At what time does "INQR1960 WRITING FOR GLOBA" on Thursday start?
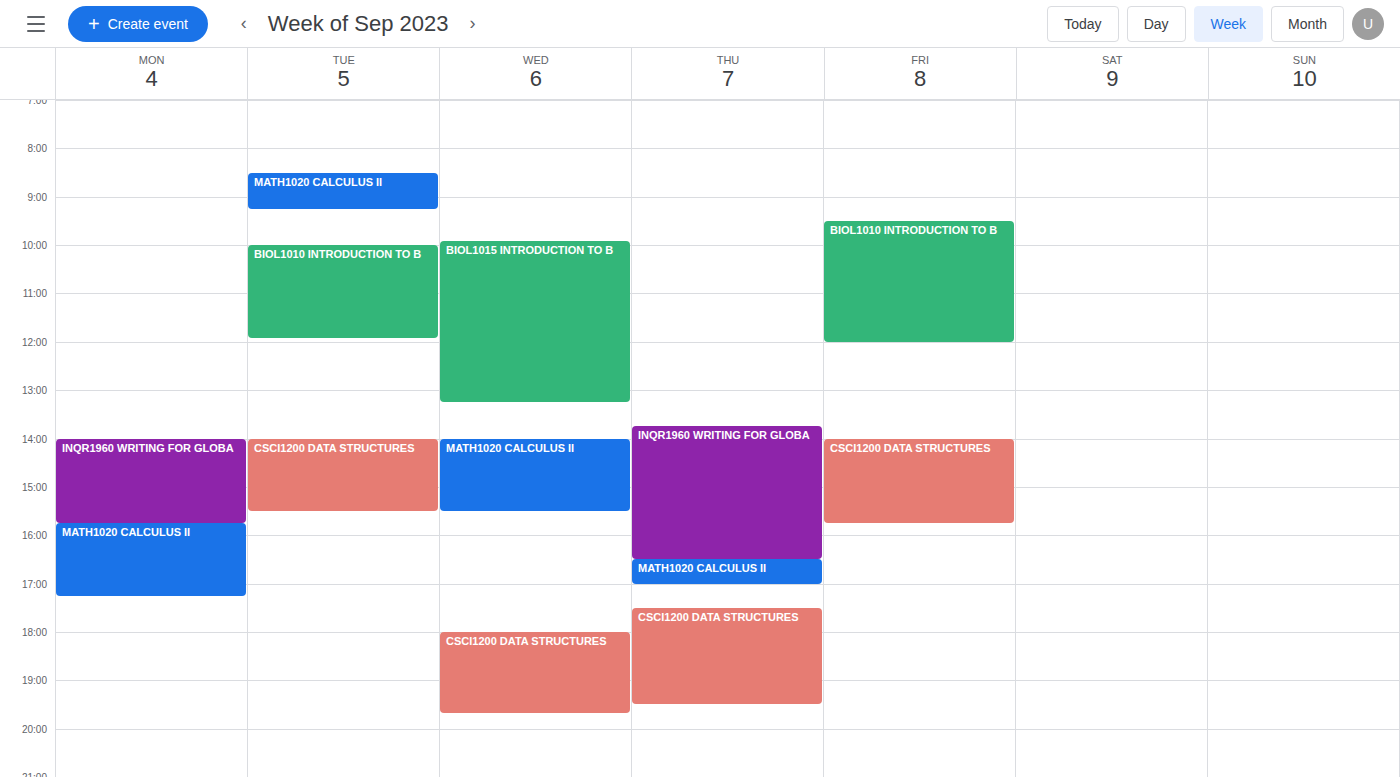
13:45